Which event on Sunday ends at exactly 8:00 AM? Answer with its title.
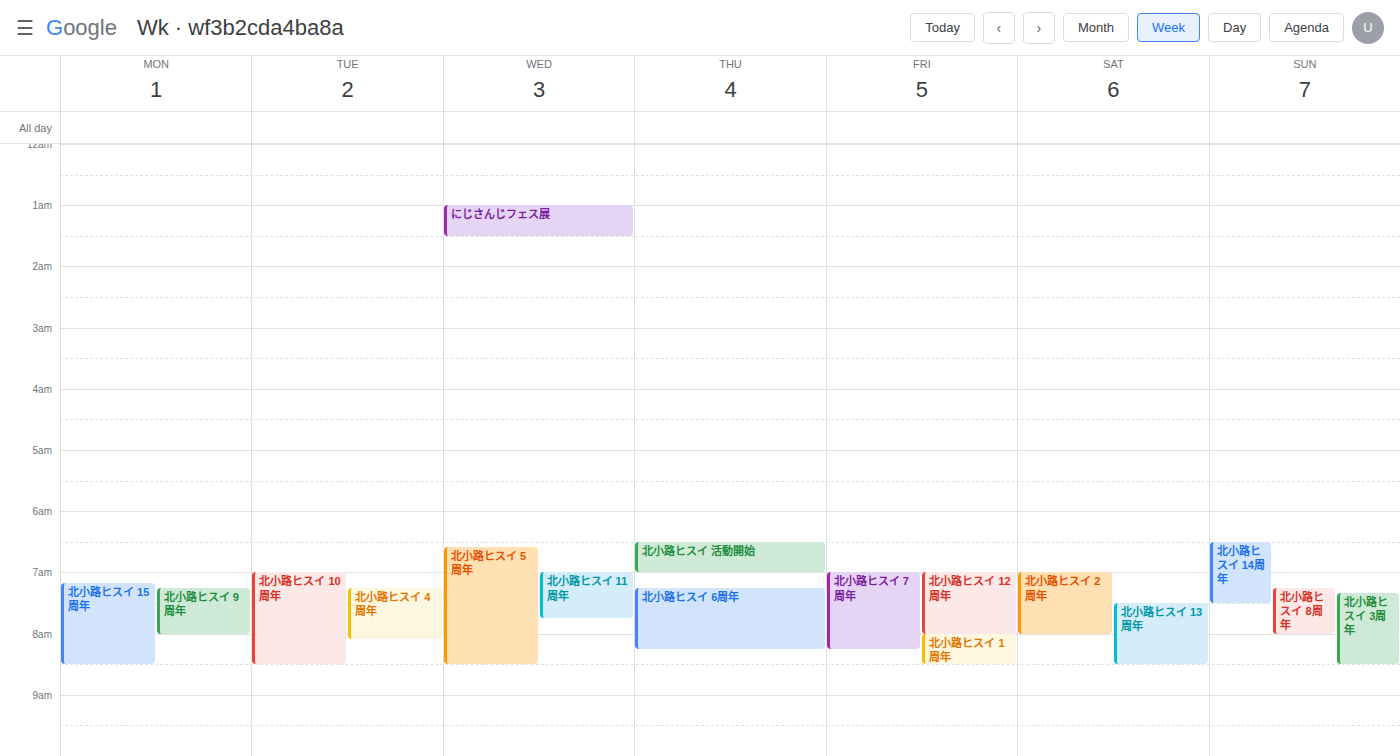
"北小路ヒスイ 8周年"